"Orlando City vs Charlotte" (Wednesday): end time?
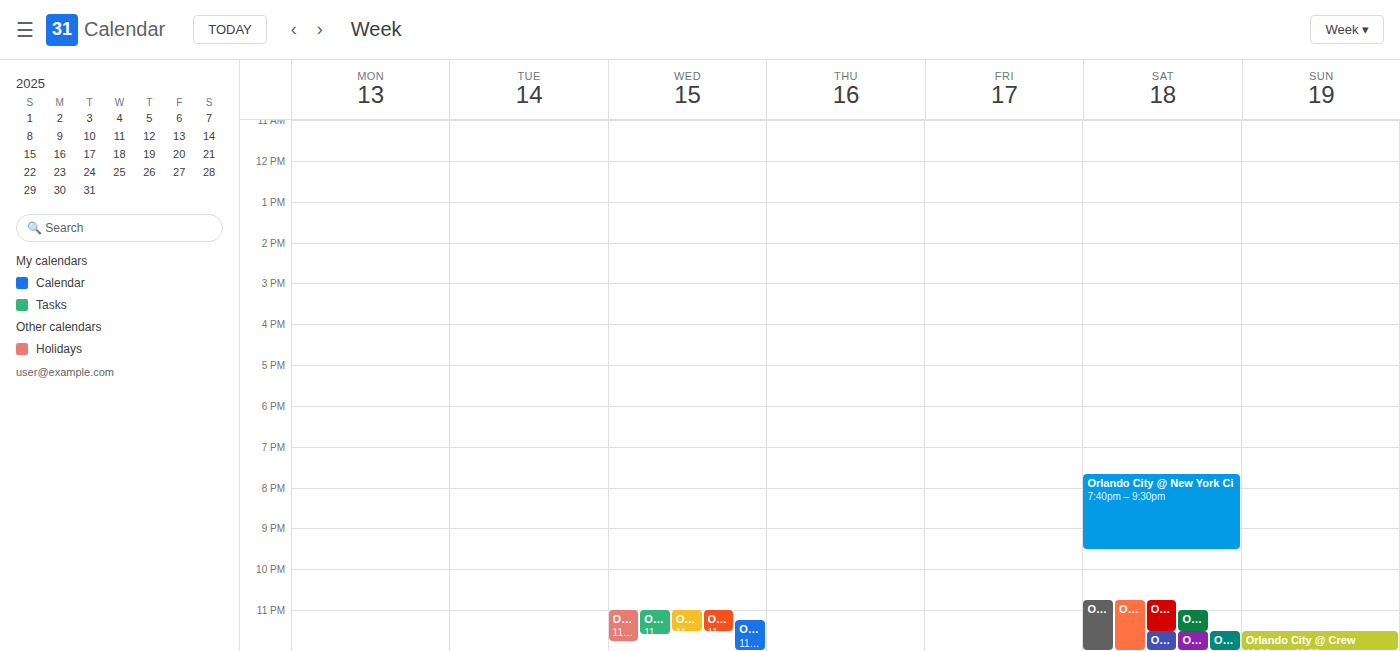
11:45 PM